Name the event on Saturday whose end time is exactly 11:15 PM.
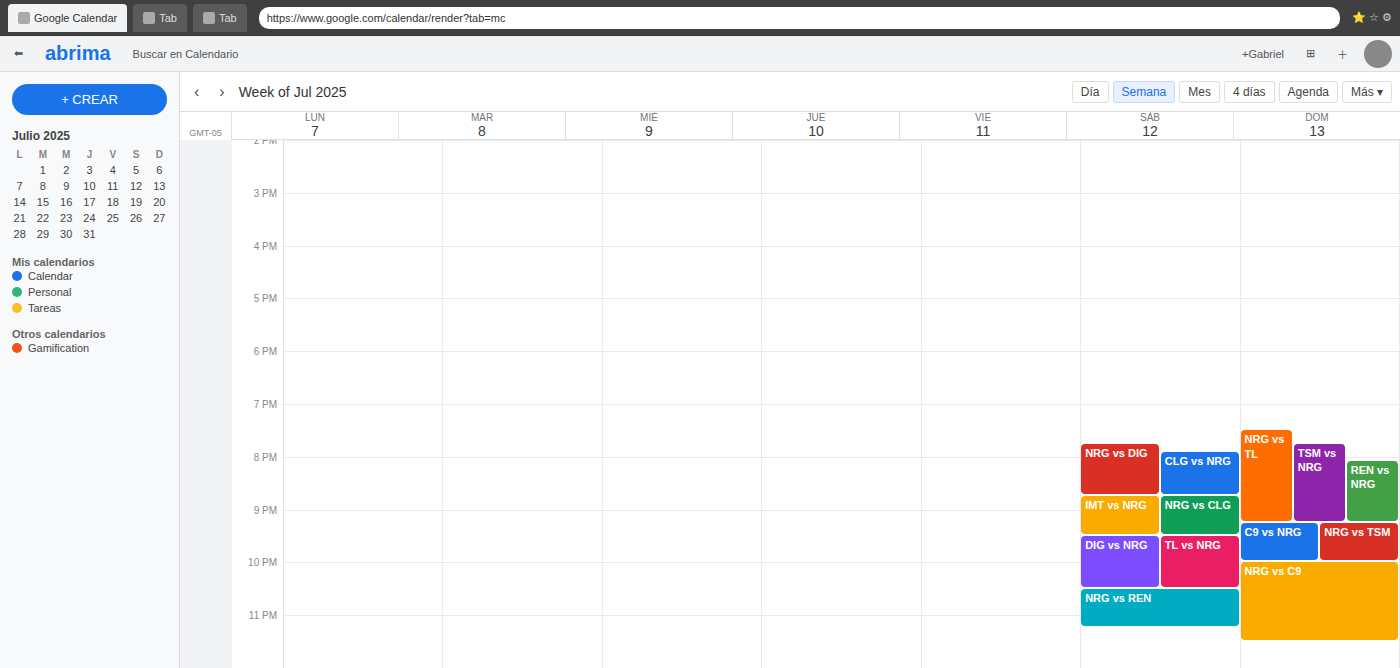
"NRG vs REN"